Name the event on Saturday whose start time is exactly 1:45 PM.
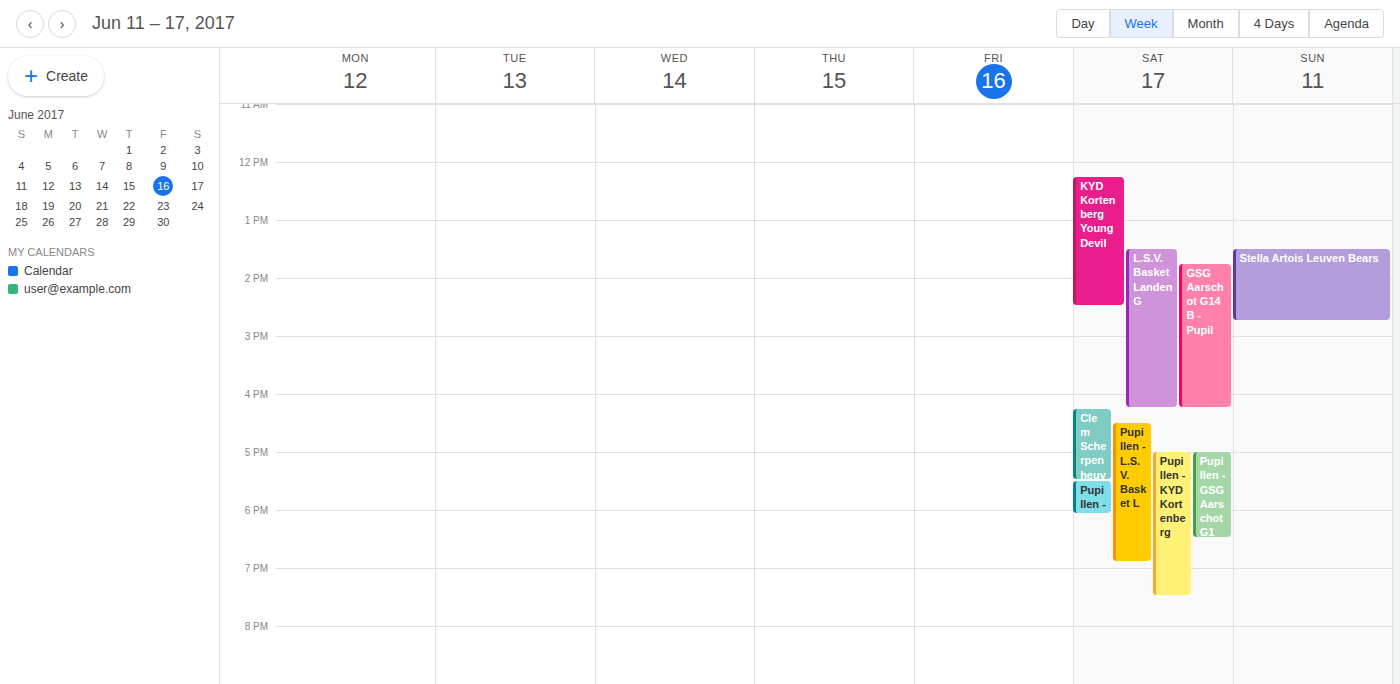
"GSG Aarschot G14 B - Pupil"